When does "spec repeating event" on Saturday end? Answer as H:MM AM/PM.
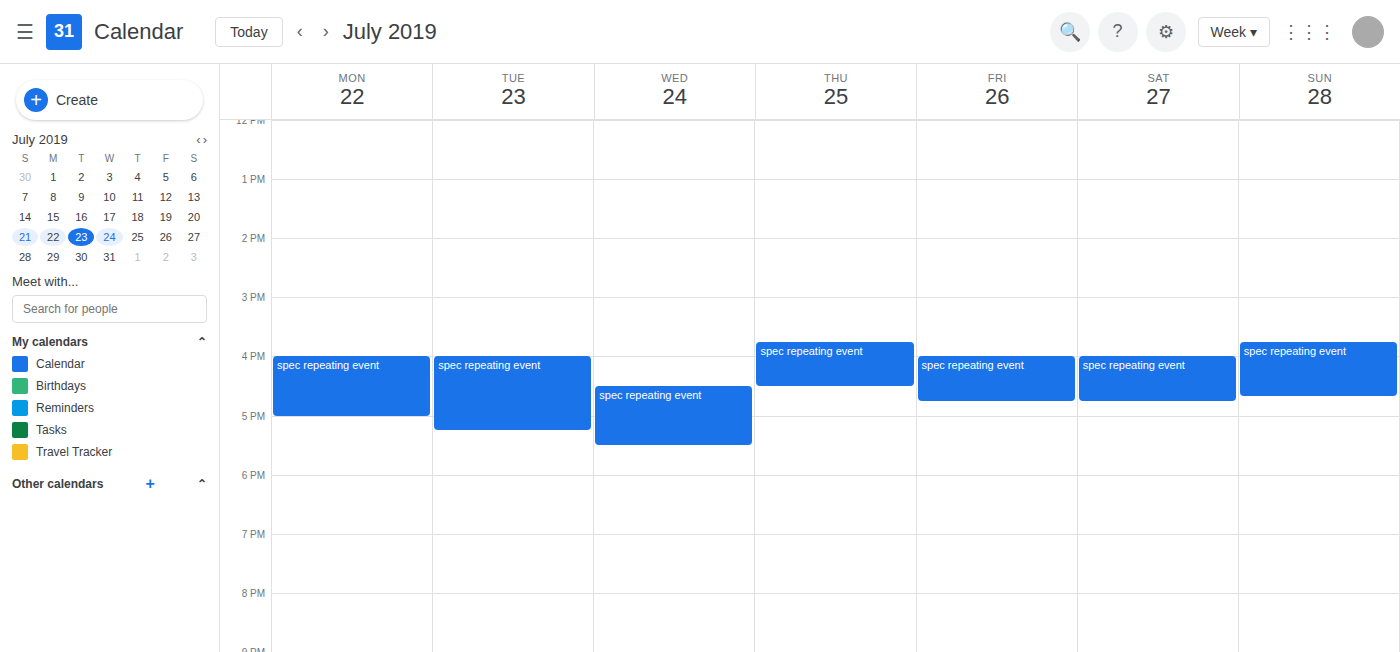
4:45 PM